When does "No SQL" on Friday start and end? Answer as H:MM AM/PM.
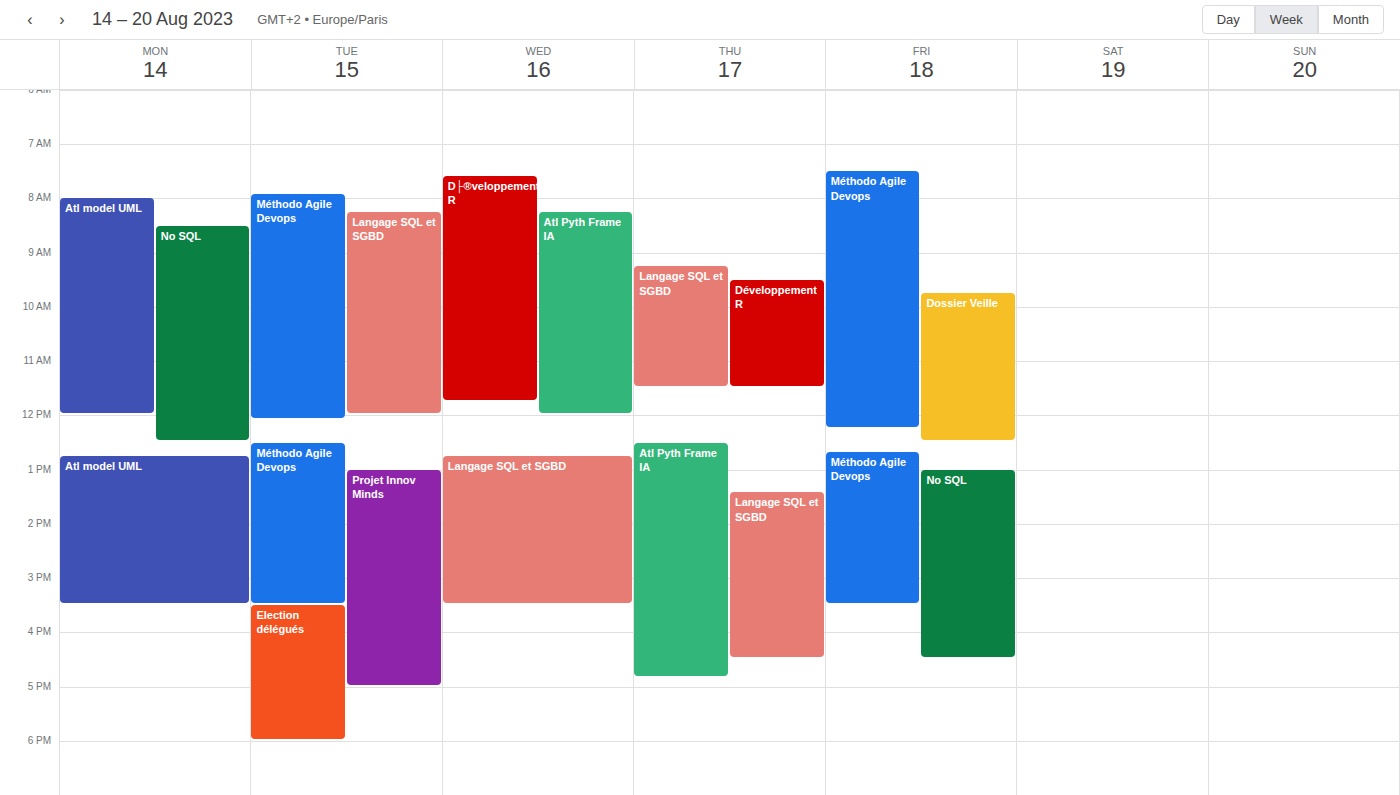
1:00 PM to 4:30 PM